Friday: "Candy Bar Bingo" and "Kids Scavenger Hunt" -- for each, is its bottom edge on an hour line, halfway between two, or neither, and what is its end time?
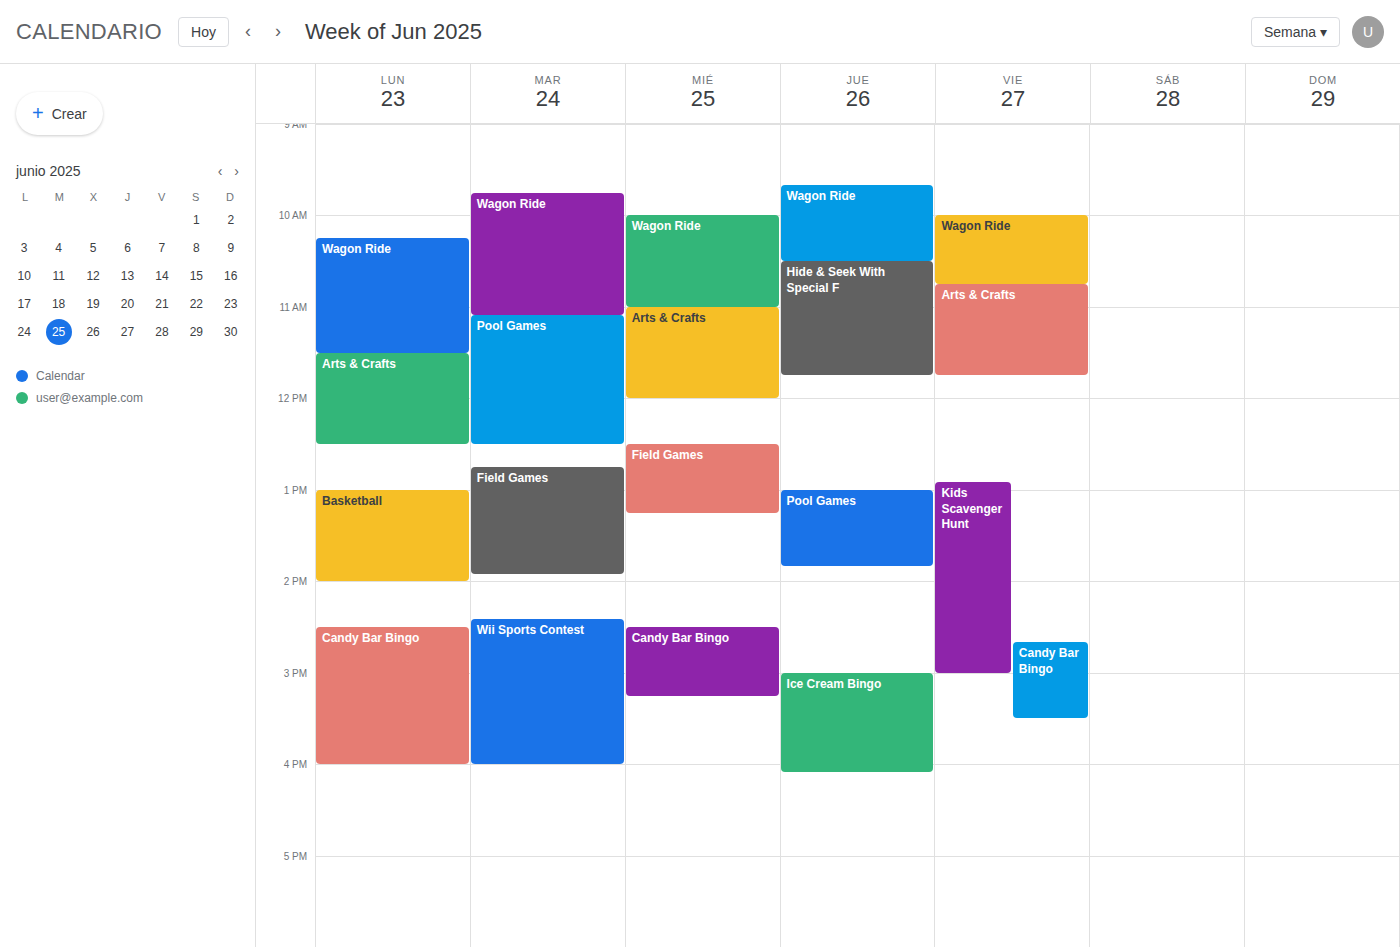
"Candy Bar Bingo": 15:30, halfway between the 15:00 and 16:00 lines. "Kids Scavenger Hunt": 15:00, exactly on the 15:00 line.